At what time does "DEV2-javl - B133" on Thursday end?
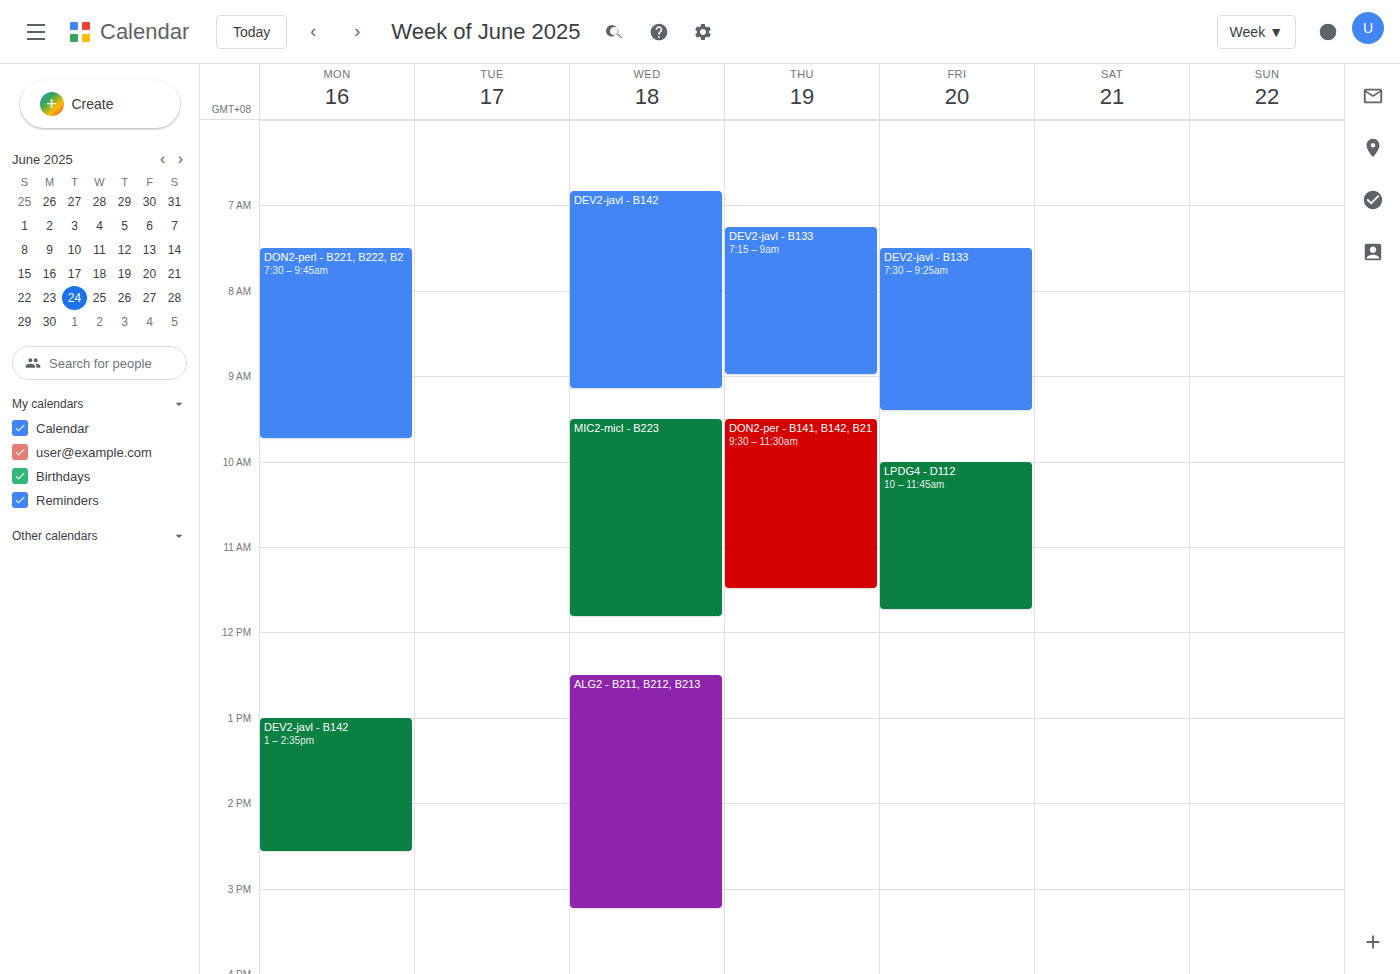
9:00 AM